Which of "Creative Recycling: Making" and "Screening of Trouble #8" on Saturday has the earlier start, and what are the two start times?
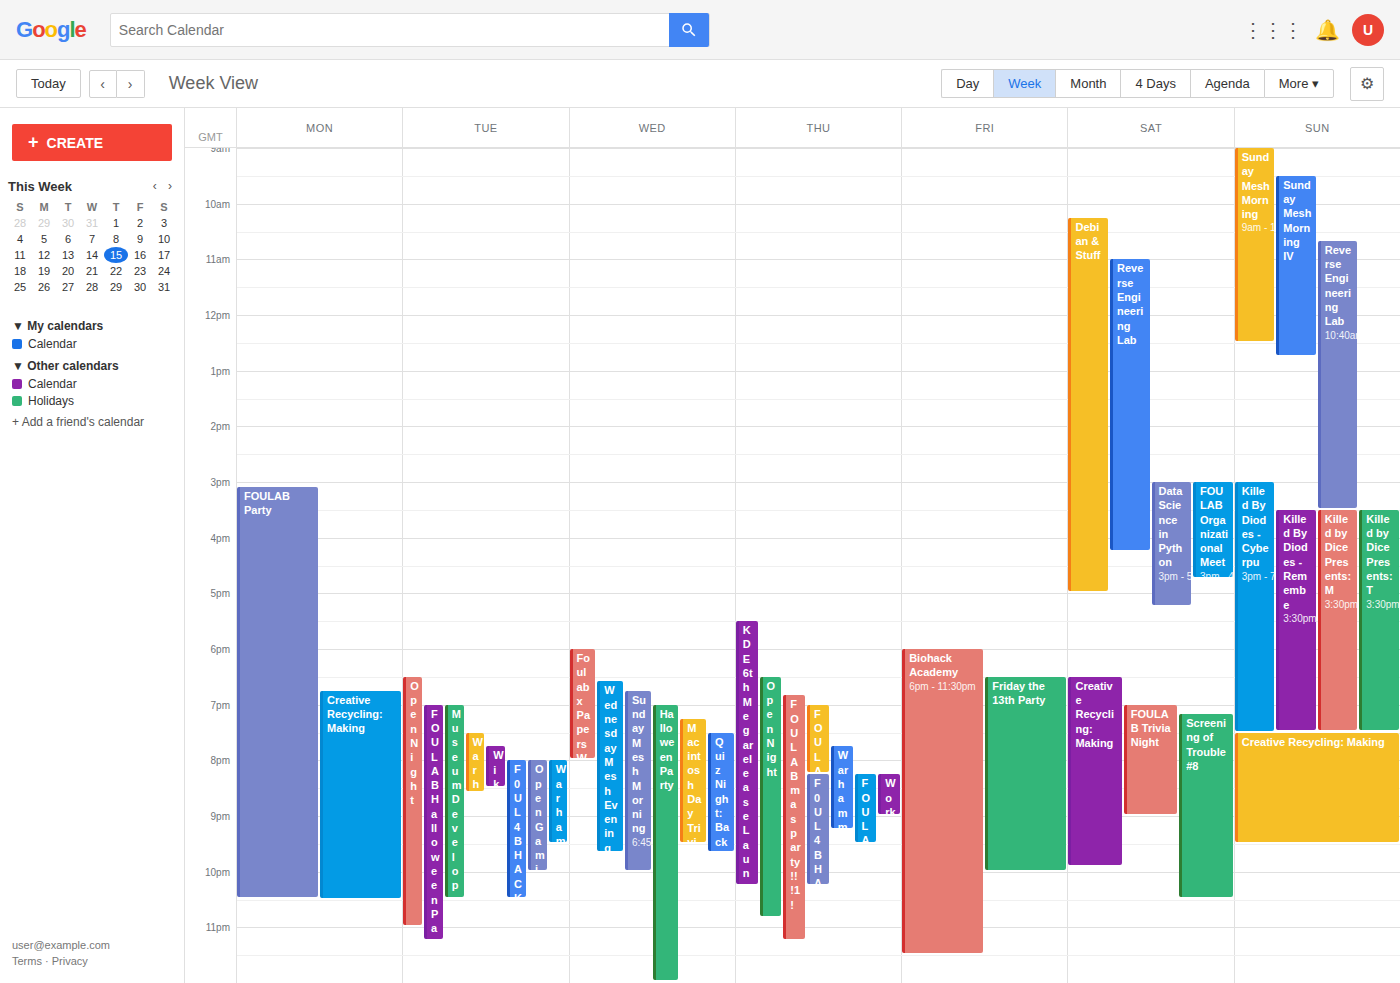
"Creative Recycling: Making" 18:30; "Screening of Trouble #8" 19:10.